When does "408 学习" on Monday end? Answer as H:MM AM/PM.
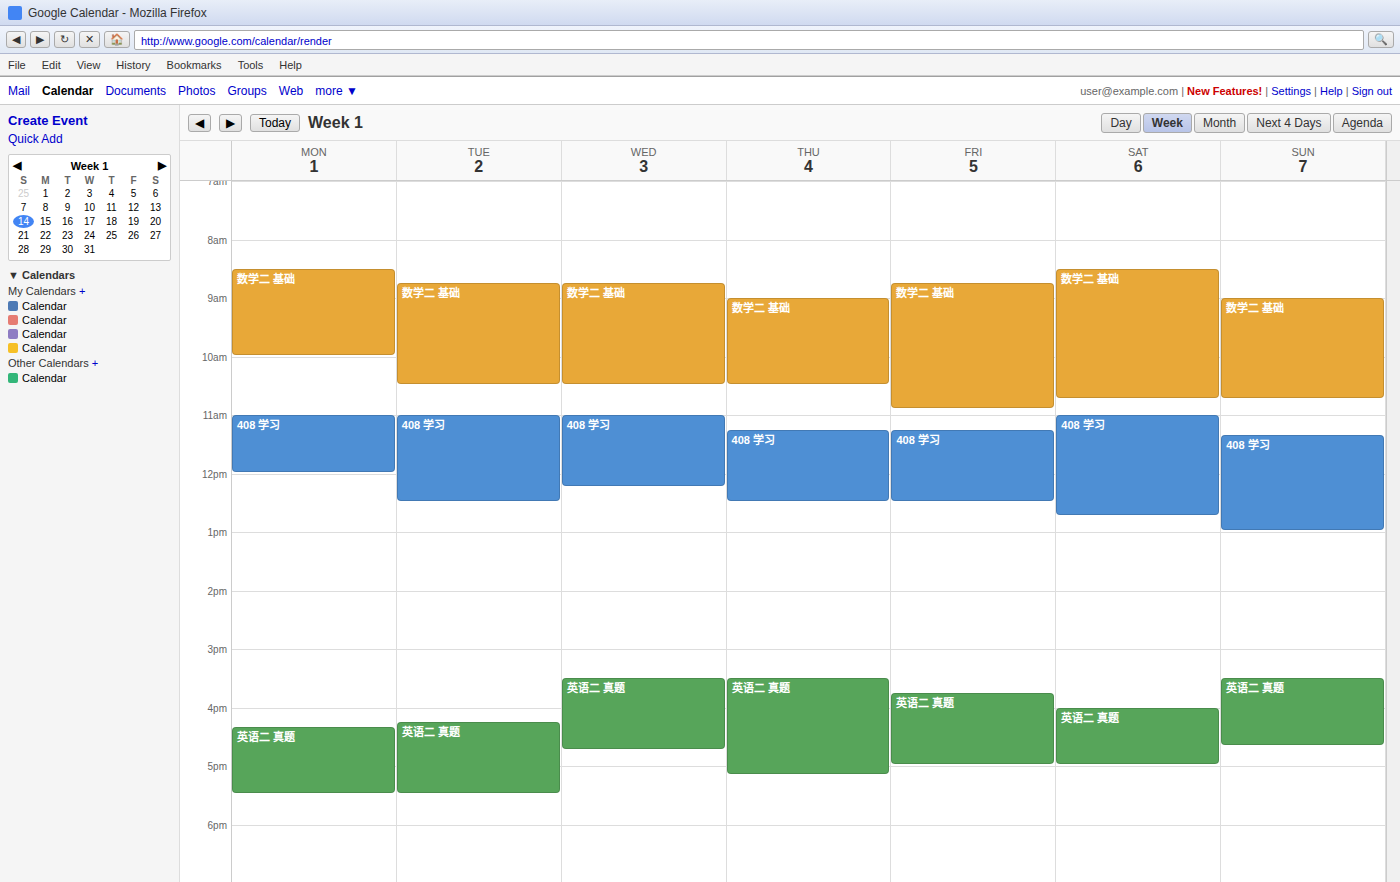
12:00 PM